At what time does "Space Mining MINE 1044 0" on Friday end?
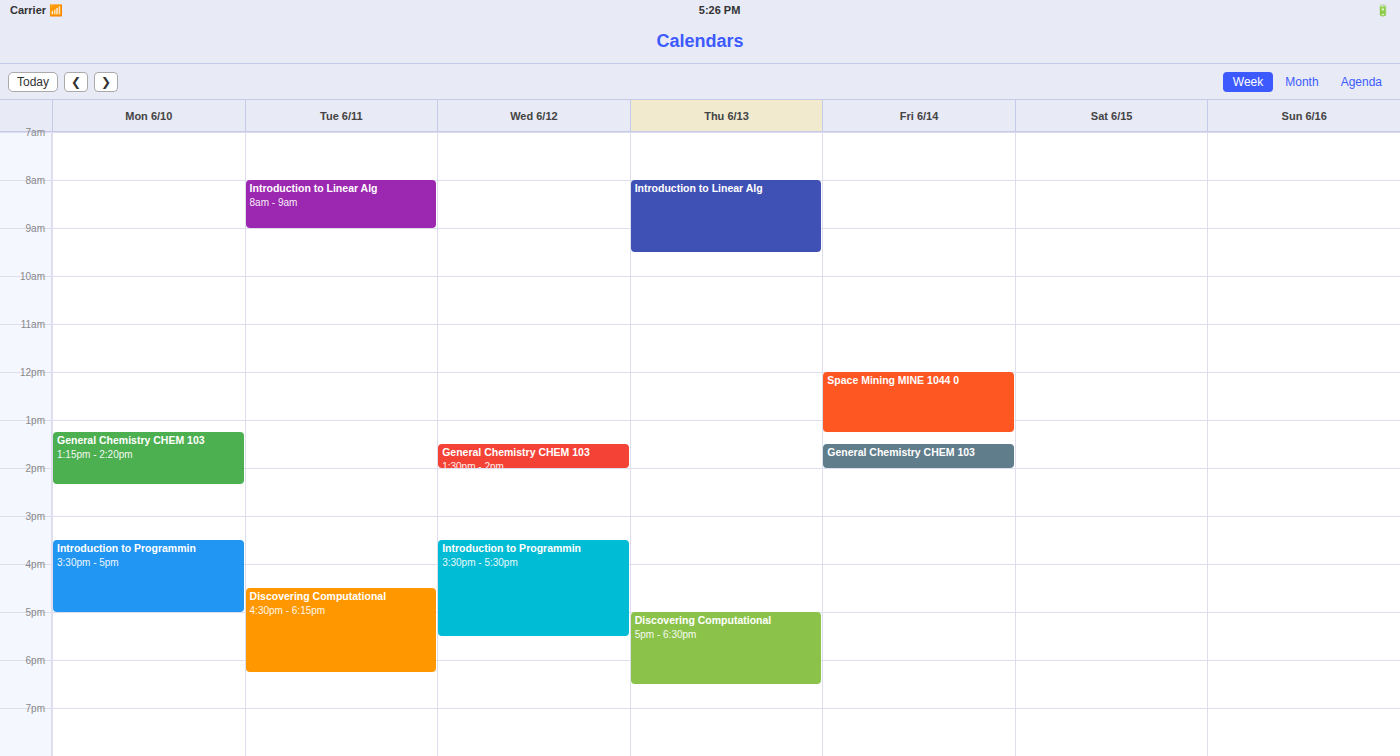
1:15 PM